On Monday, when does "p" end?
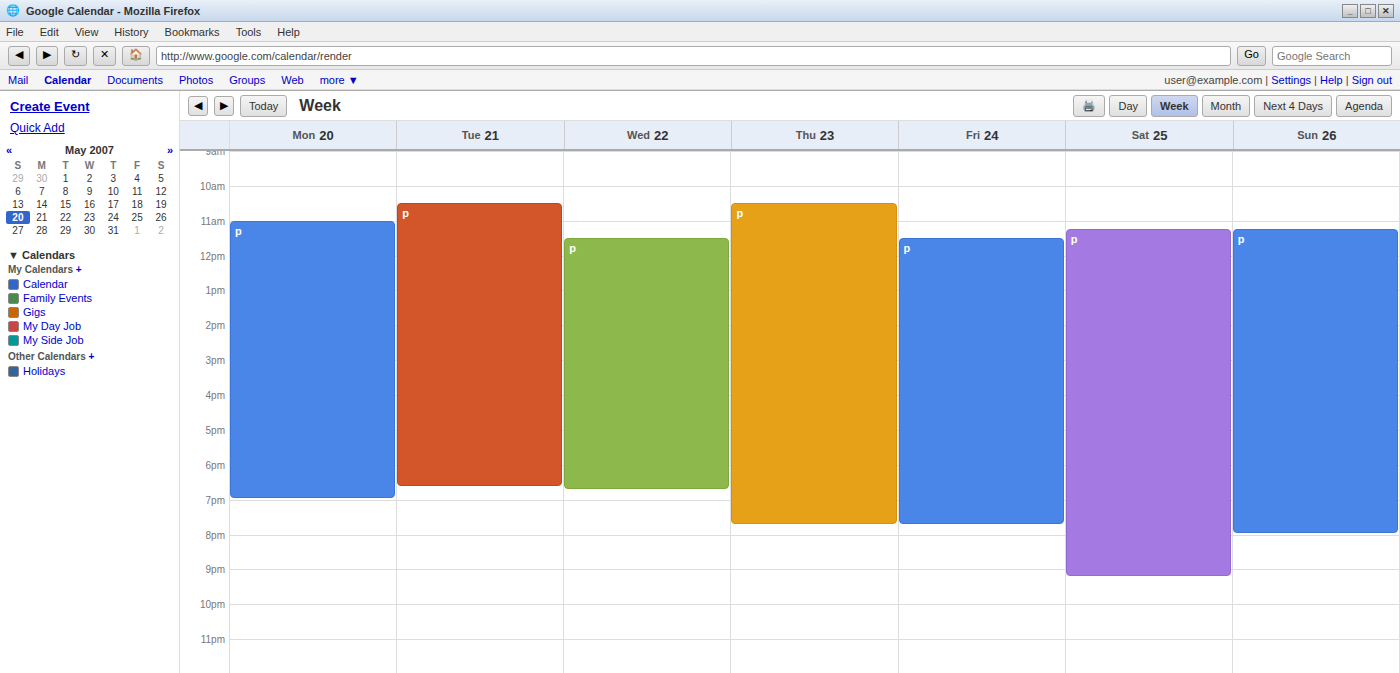
7:00 PM